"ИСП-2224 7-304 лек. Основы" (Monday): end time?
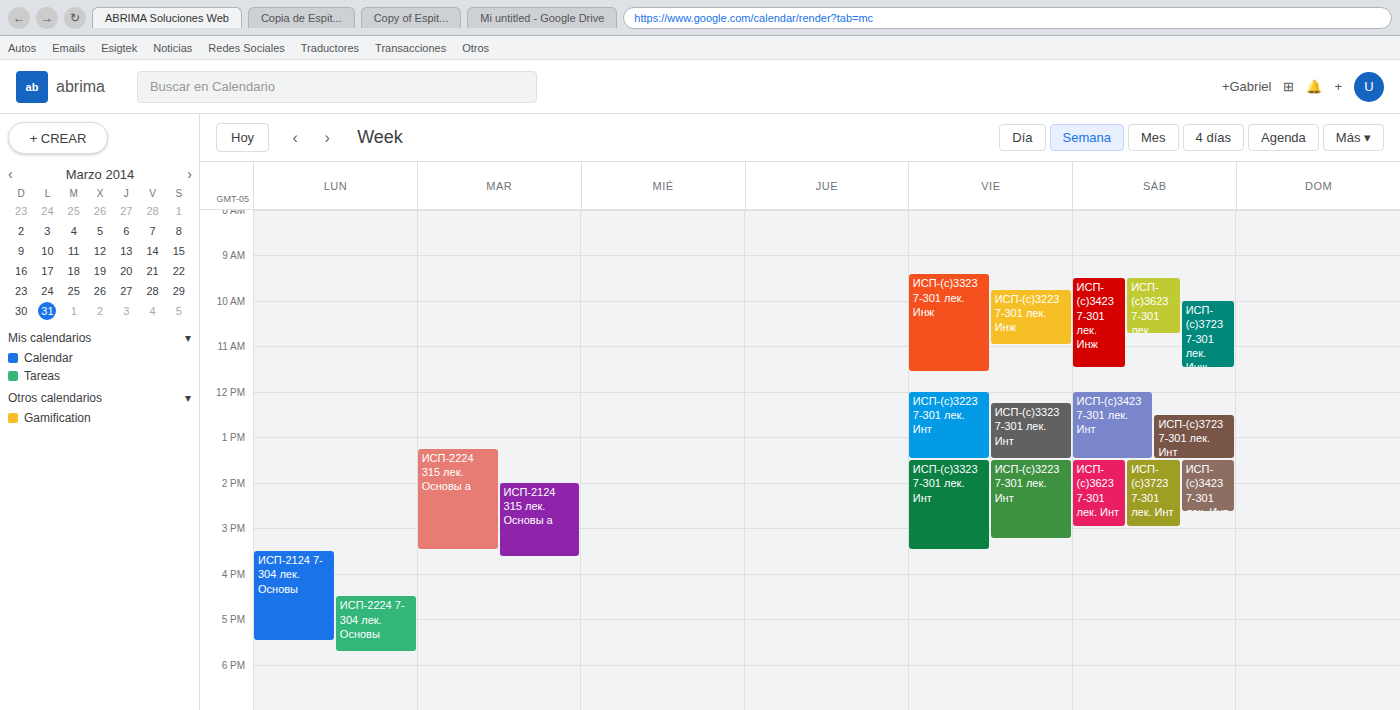
5:45 PM